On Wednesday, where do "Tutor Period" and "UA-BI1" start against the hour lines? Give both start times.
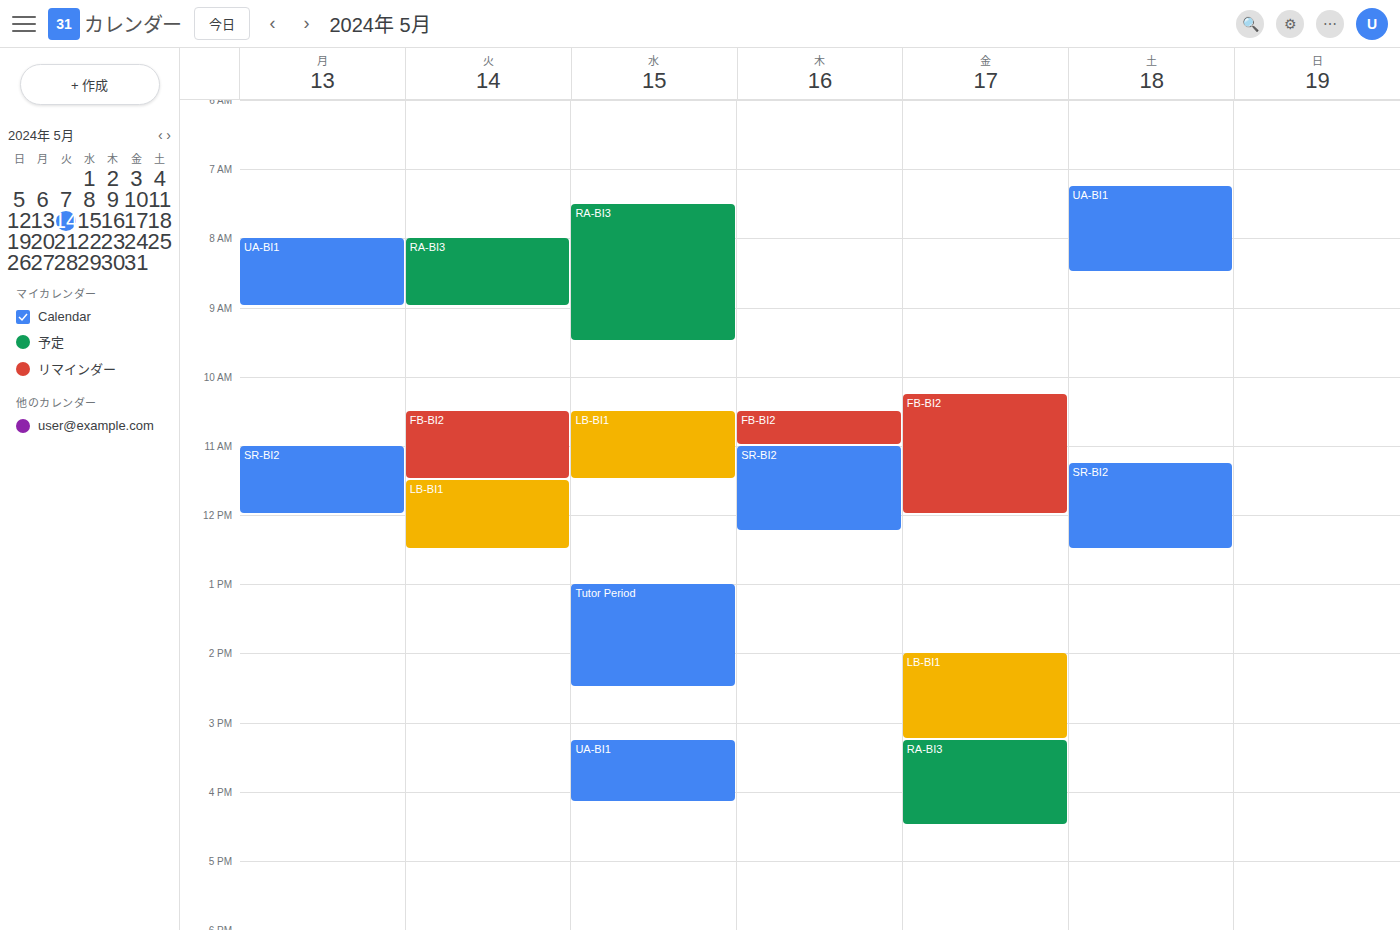
"Tutor Period": 13:00, exactly on the 13:00 line. "UA-BI1": 15:15, neither: a quarter of the way from the 15:00 line to the 16:00 line.